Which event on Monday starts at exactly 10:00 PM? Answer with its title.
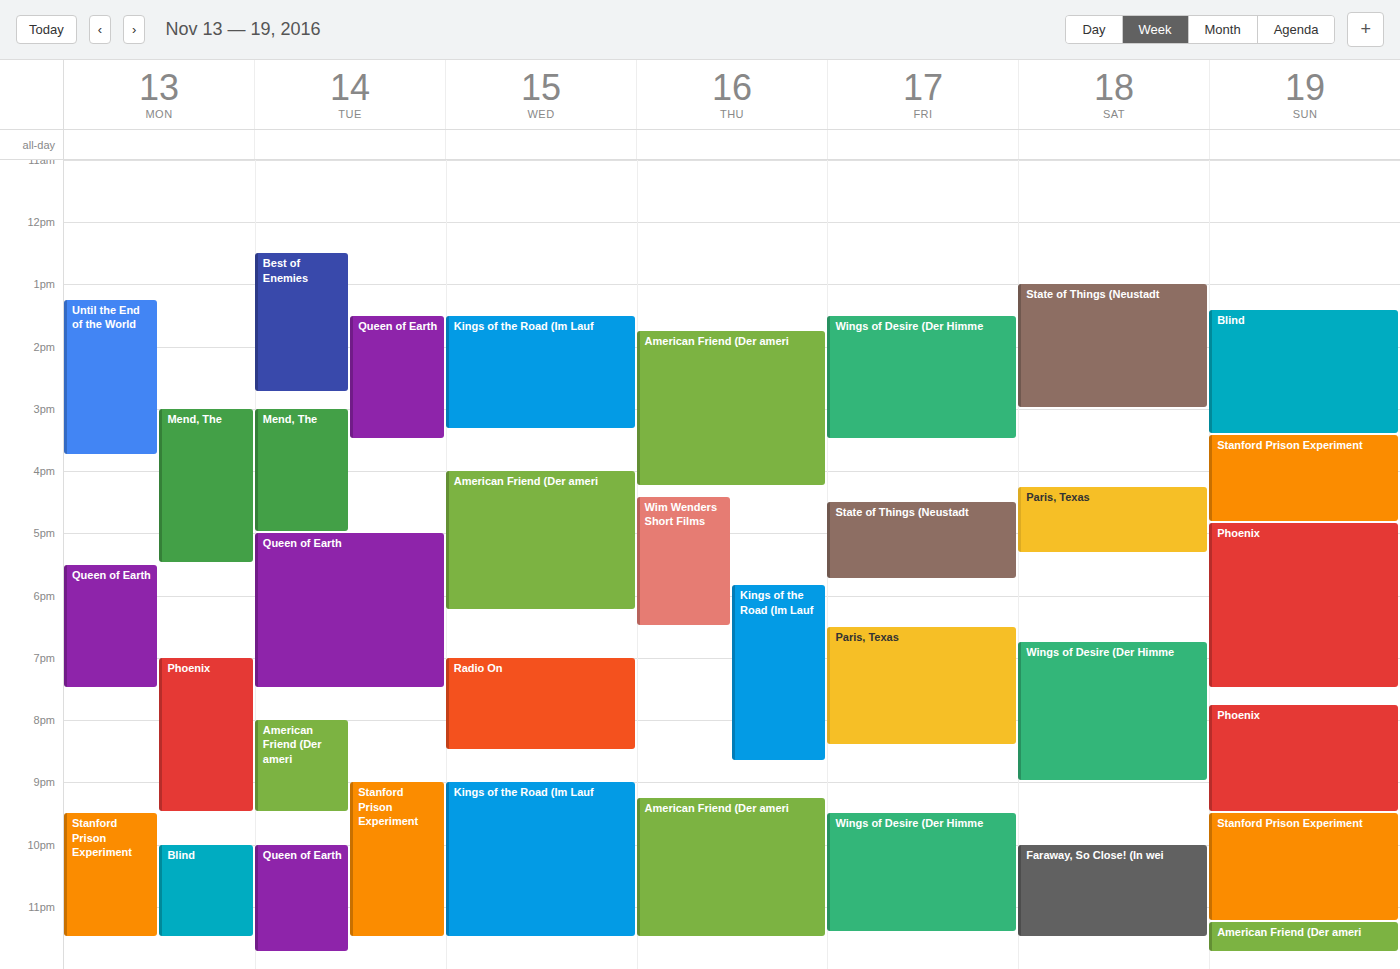
"Blind"